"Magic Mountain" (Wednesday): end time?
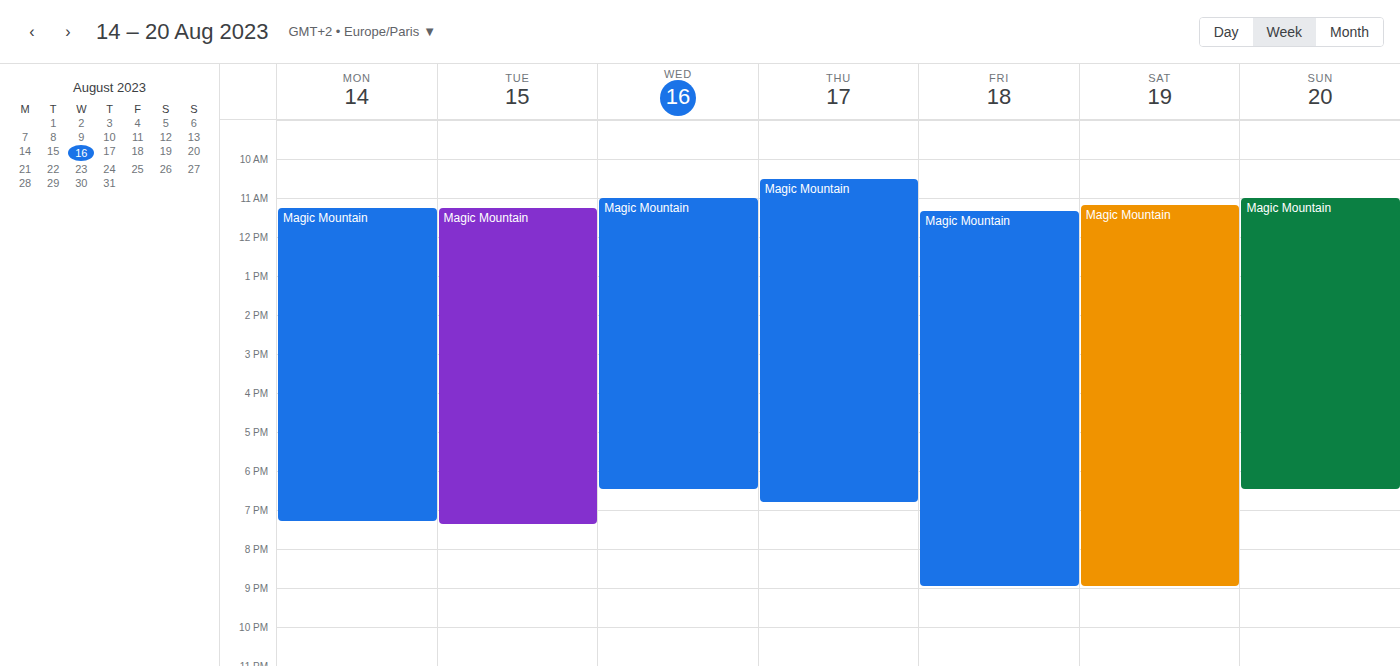
6:30 PM